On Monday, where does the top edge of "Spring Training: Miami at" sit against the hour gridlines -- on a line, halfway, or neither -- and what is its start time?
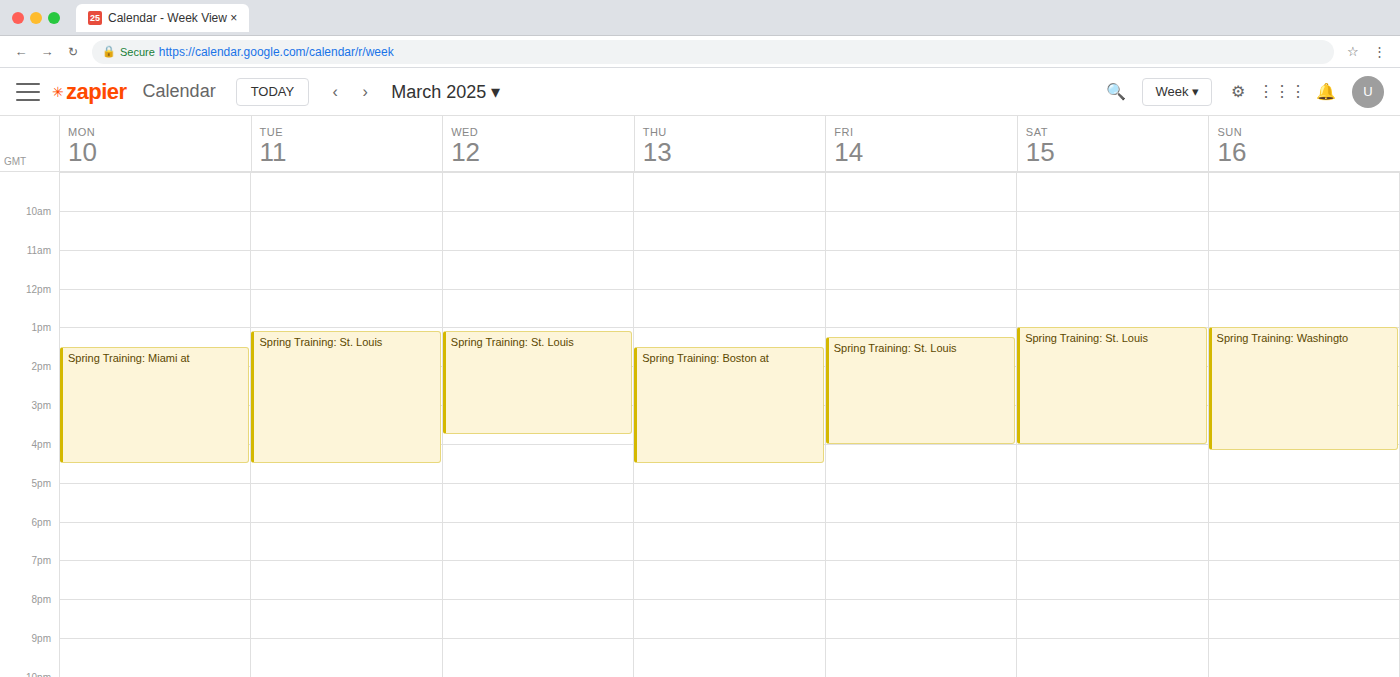
13:30 -- halfway between the 13:00 and 14:00 lines.